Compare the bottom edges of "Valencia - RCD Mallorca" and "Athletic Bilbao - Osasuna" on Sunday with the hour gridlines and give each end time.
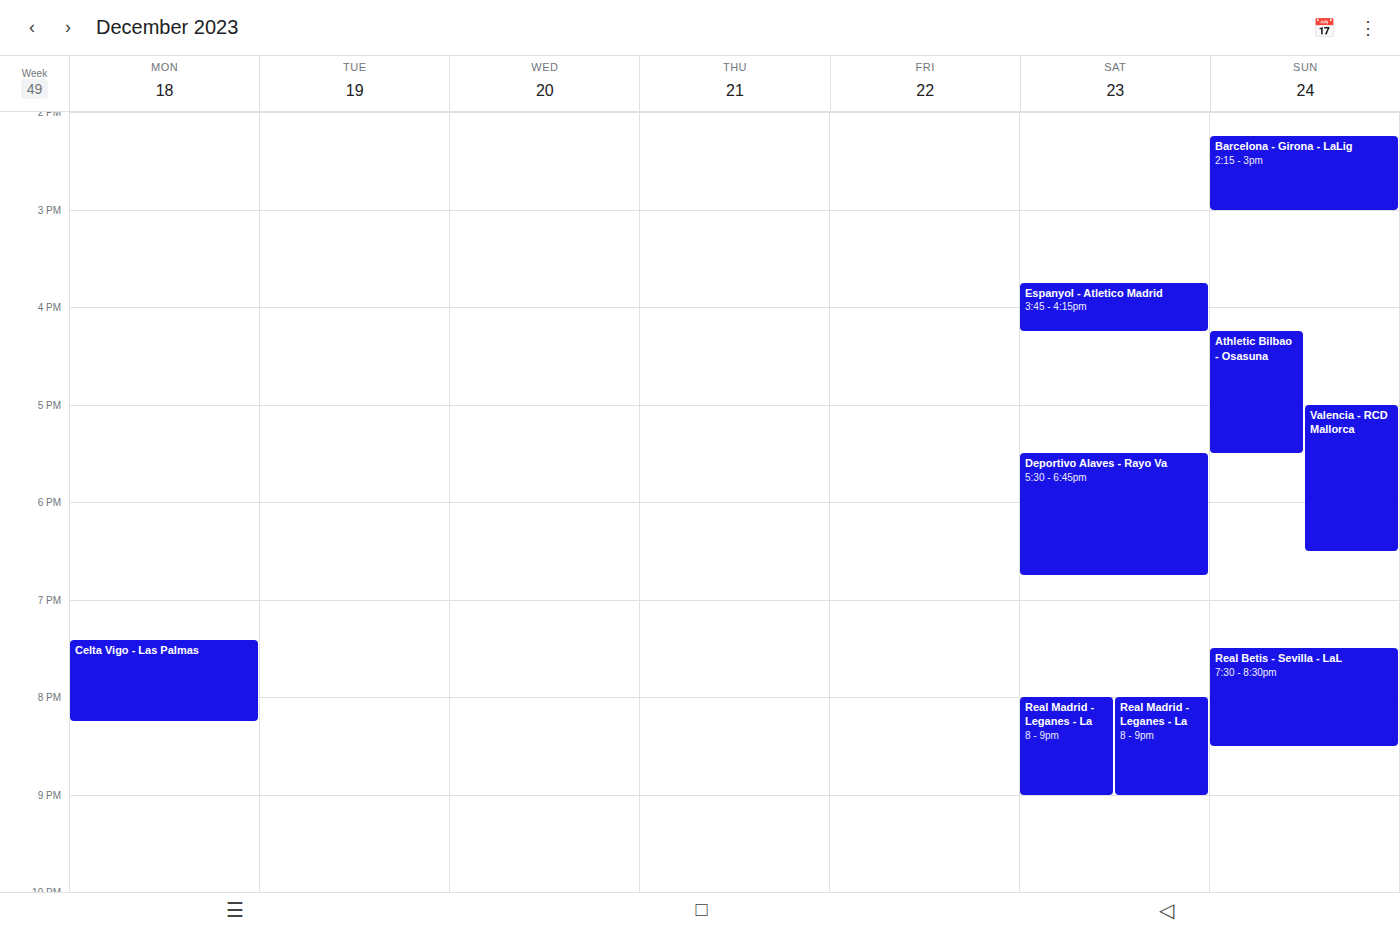
"Valencia - RCD Mallorca": 6:30 PM, halfway between the 6 PM and 7 PM lines. "Athletic Bilbao - Osasuna": 5:30 PM, halfway between the 5 PM and 6 PM lines.